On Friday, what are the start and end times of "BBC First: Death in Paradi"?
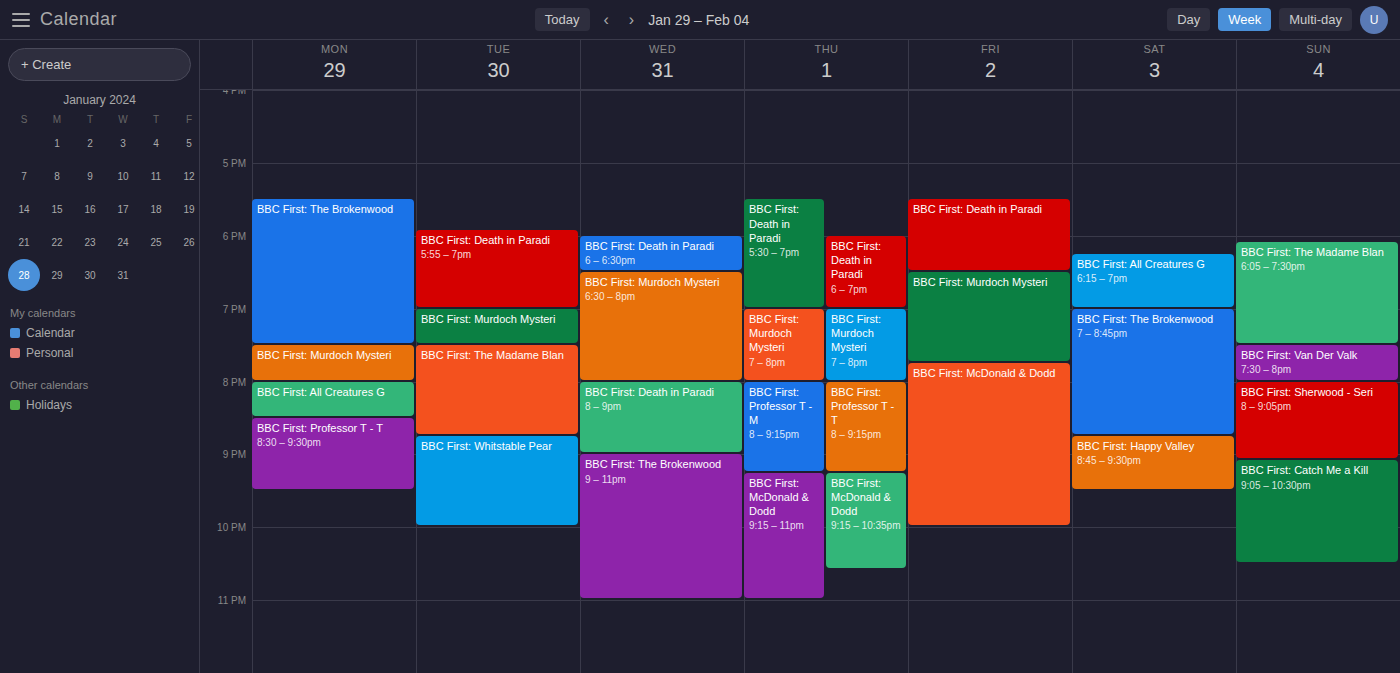
5:30 PM to 6:30 PM